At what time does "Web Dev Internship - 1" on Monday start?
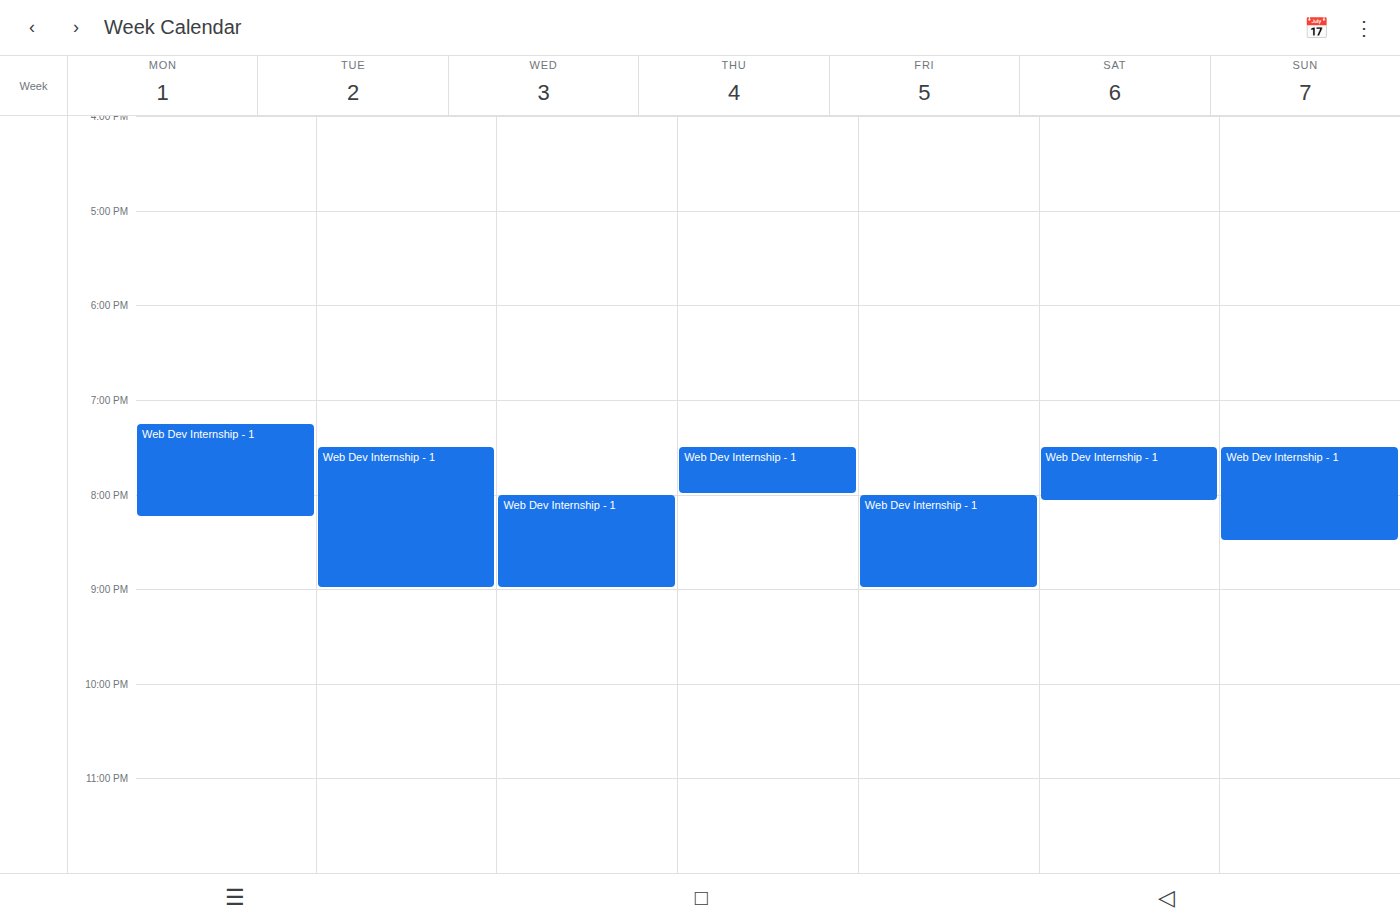
7:15 PM